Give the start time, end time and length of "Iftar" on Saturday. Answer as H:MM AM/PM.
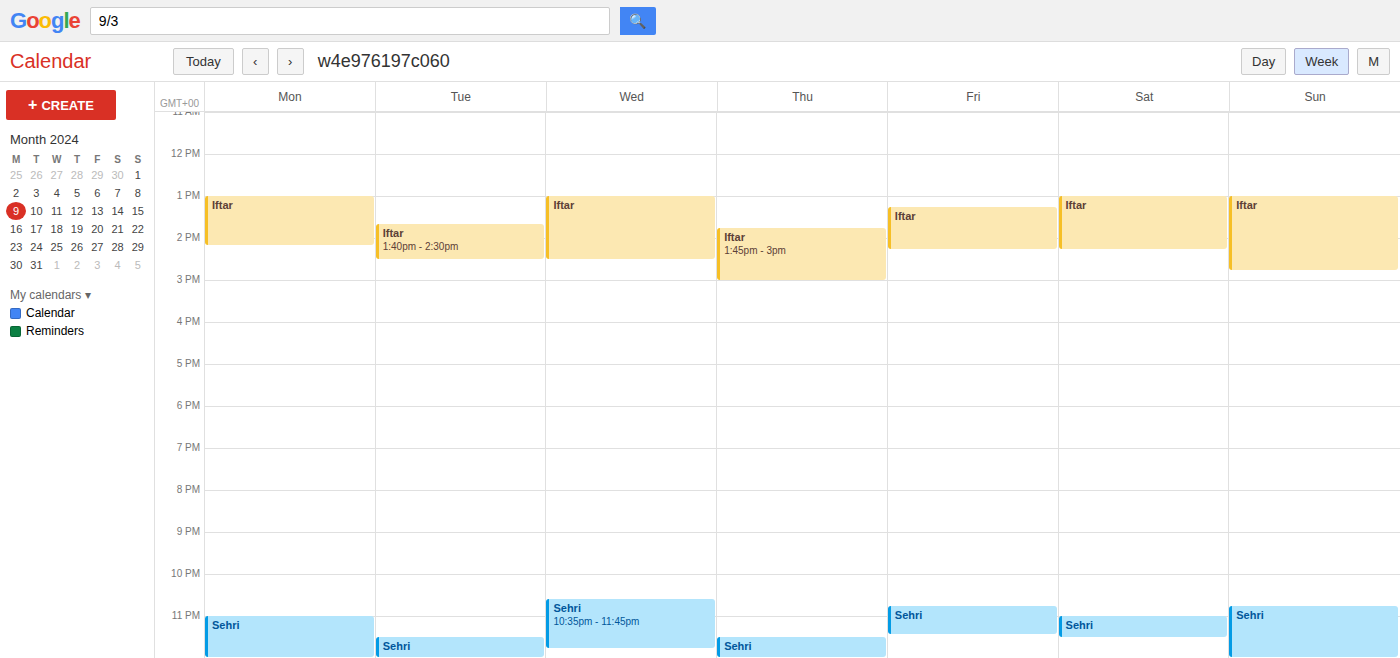
1:00 PM to 2:15 PM, 1 hour 15 minutes